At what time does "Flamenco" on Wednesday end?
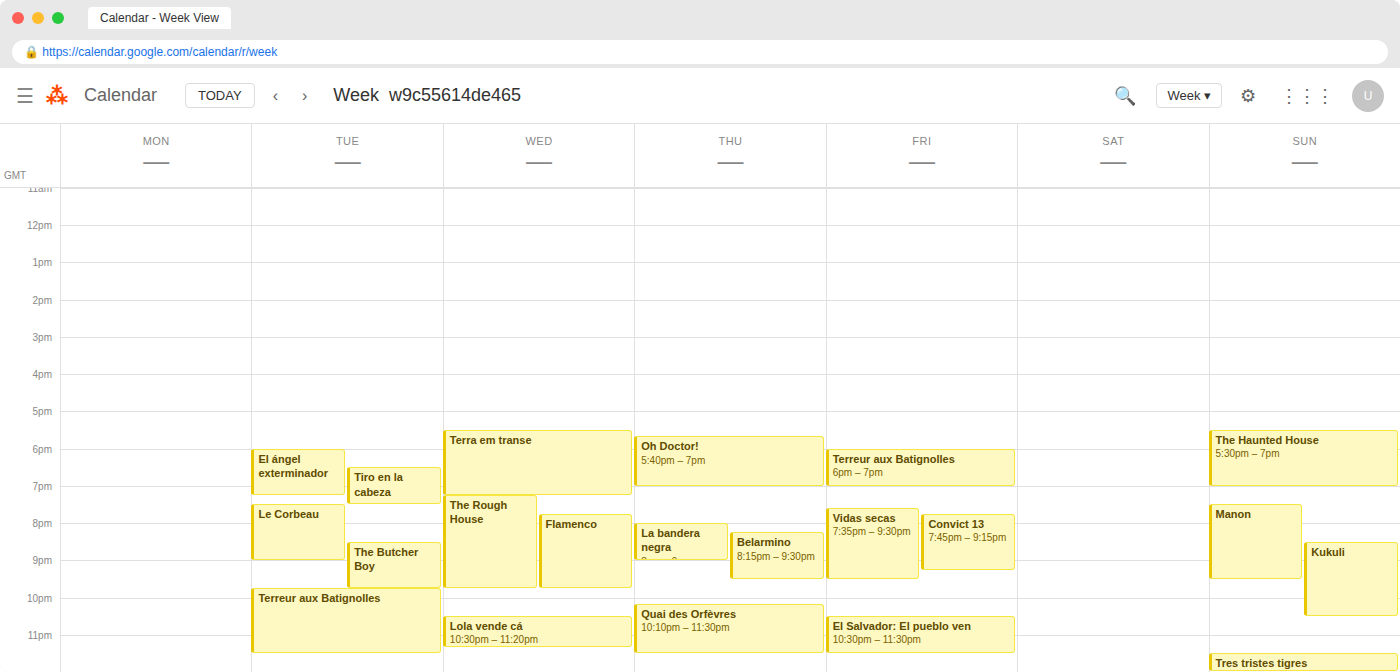
9:45 PM